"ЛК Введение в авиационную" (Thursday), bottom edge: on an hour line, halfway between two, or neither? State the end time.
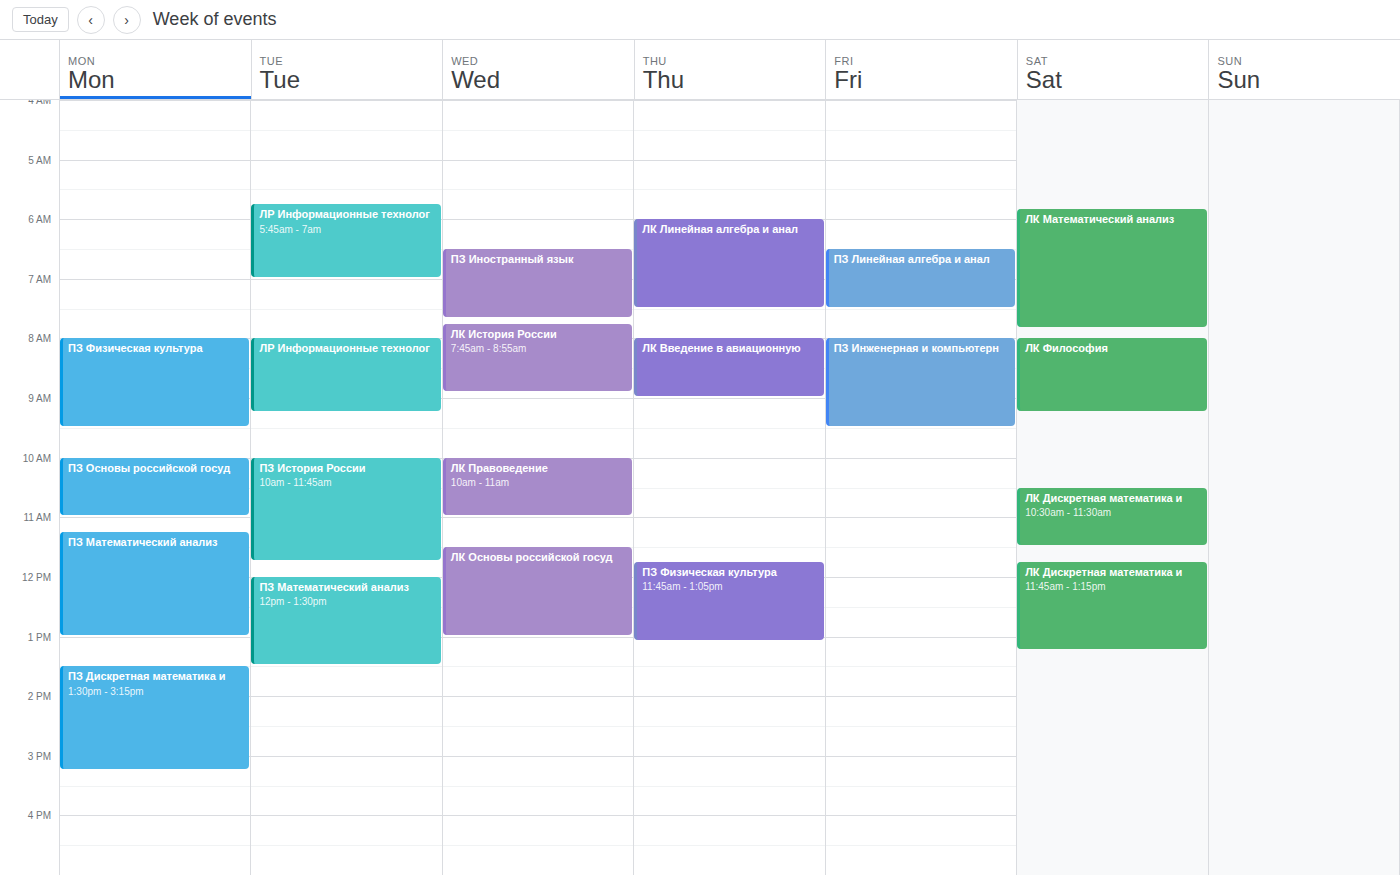
9:00 AM -- exactly on the 9 AM line.